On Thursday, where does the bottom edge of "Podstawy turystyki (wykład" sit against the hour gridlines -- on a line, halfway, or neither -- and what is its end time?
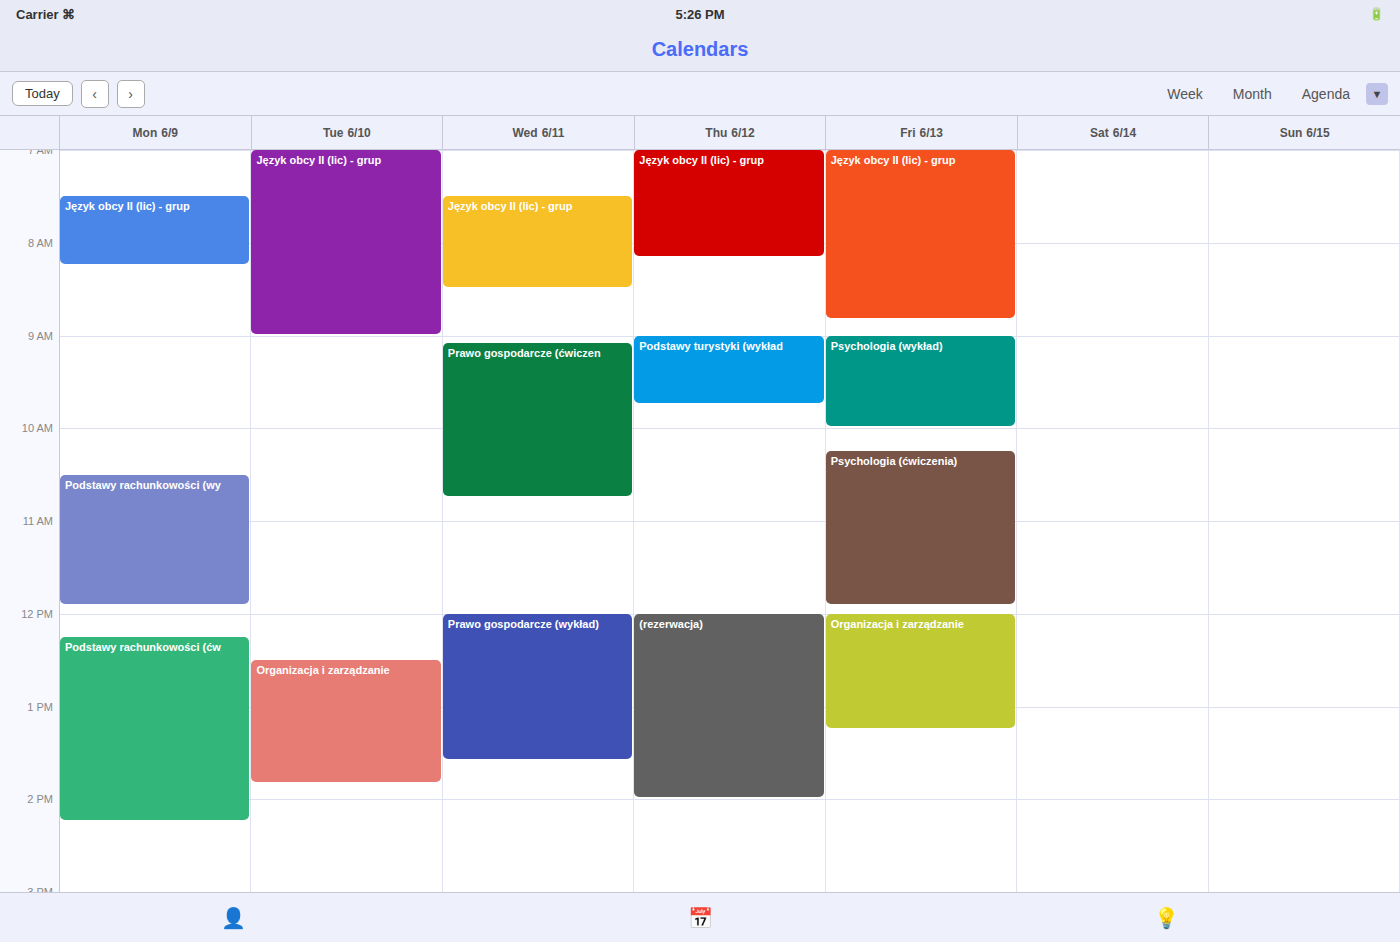
09:45 -- neither: three quarters of the way from the 09:00 line to the 10:00 line.